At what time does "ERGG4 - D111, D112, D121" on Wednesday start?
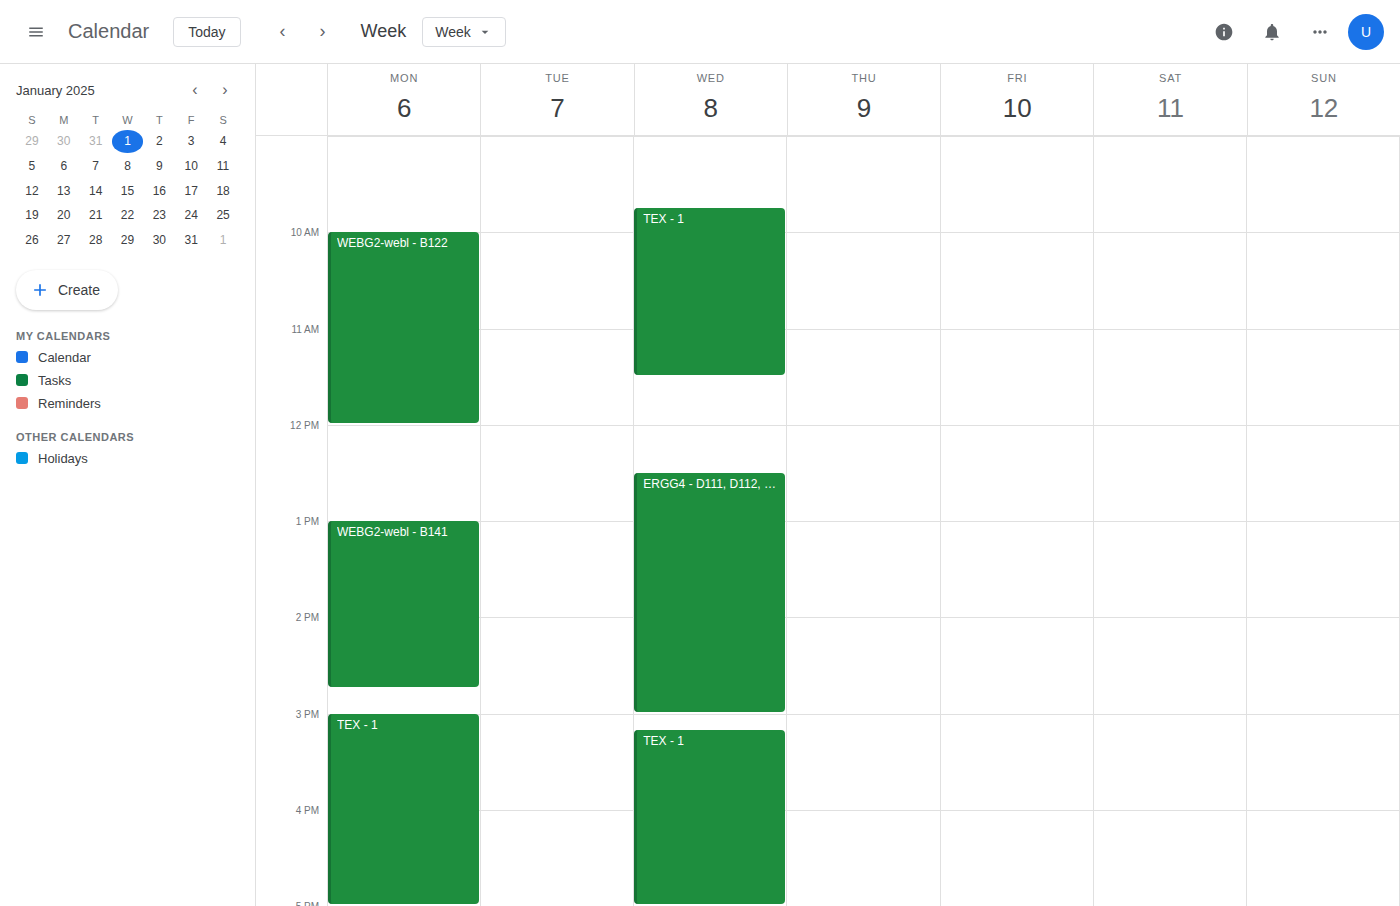
12:30 PM